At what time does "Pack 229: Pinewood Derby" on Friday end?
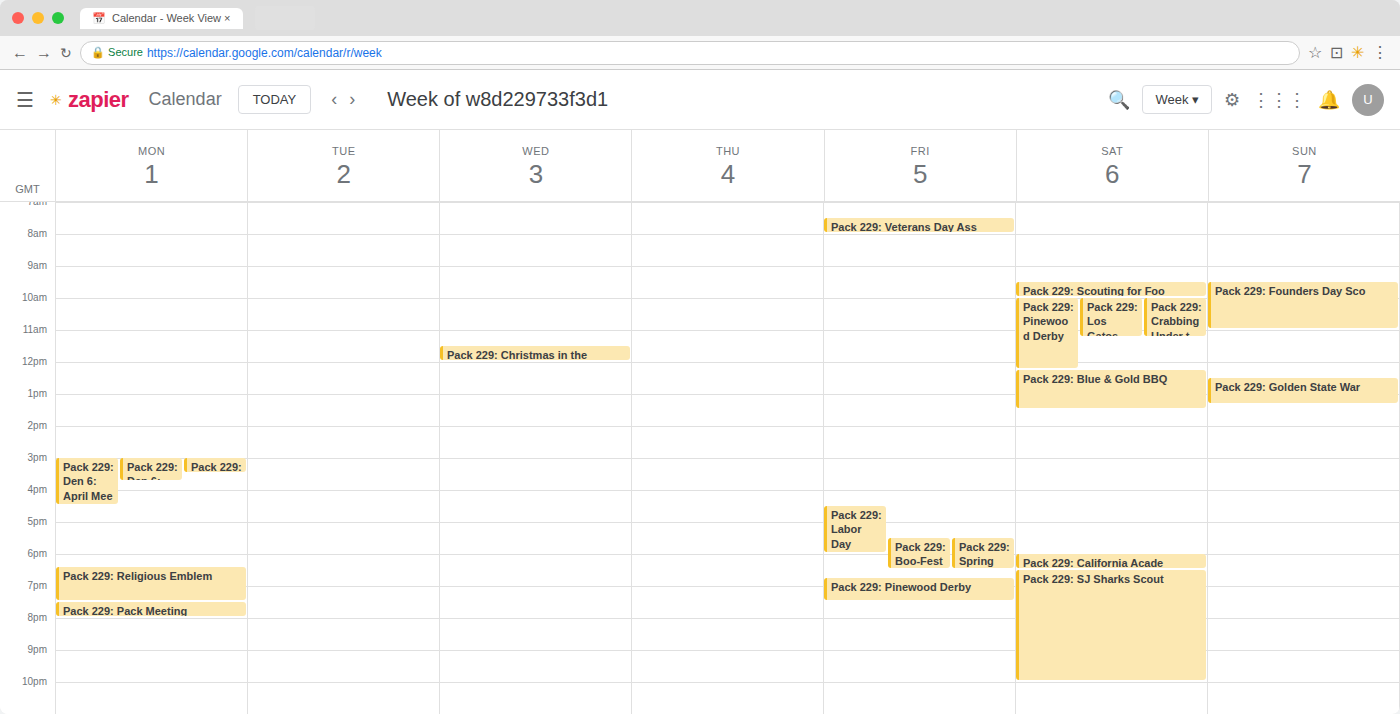
7:30 PM